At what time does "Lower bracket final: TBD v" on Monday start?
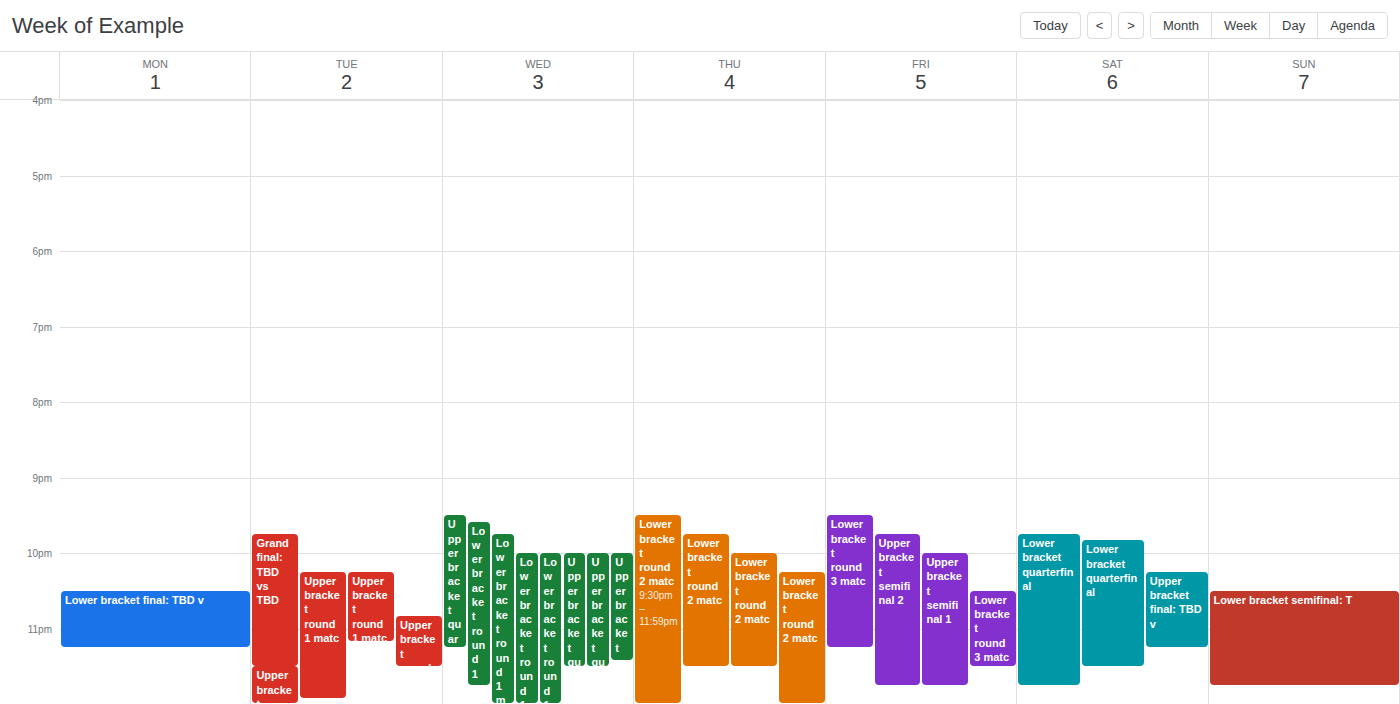
10:30 PM